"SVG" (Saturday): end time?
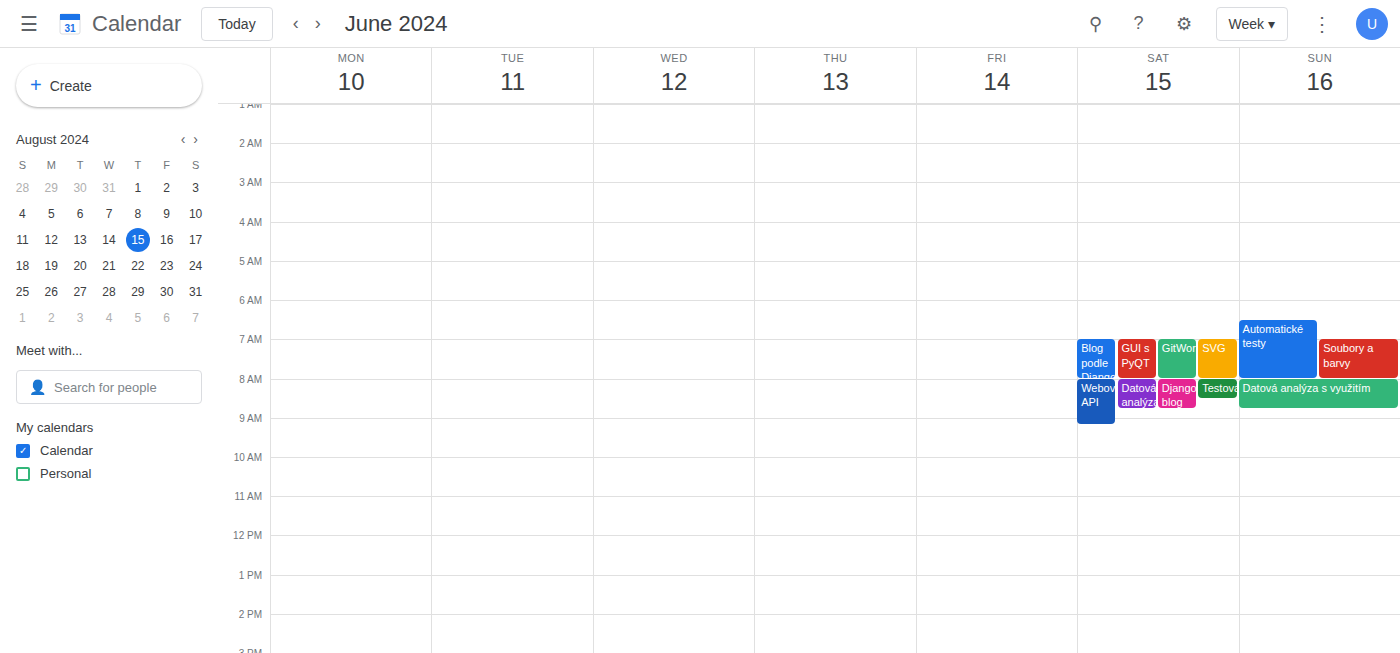
8:00 AM